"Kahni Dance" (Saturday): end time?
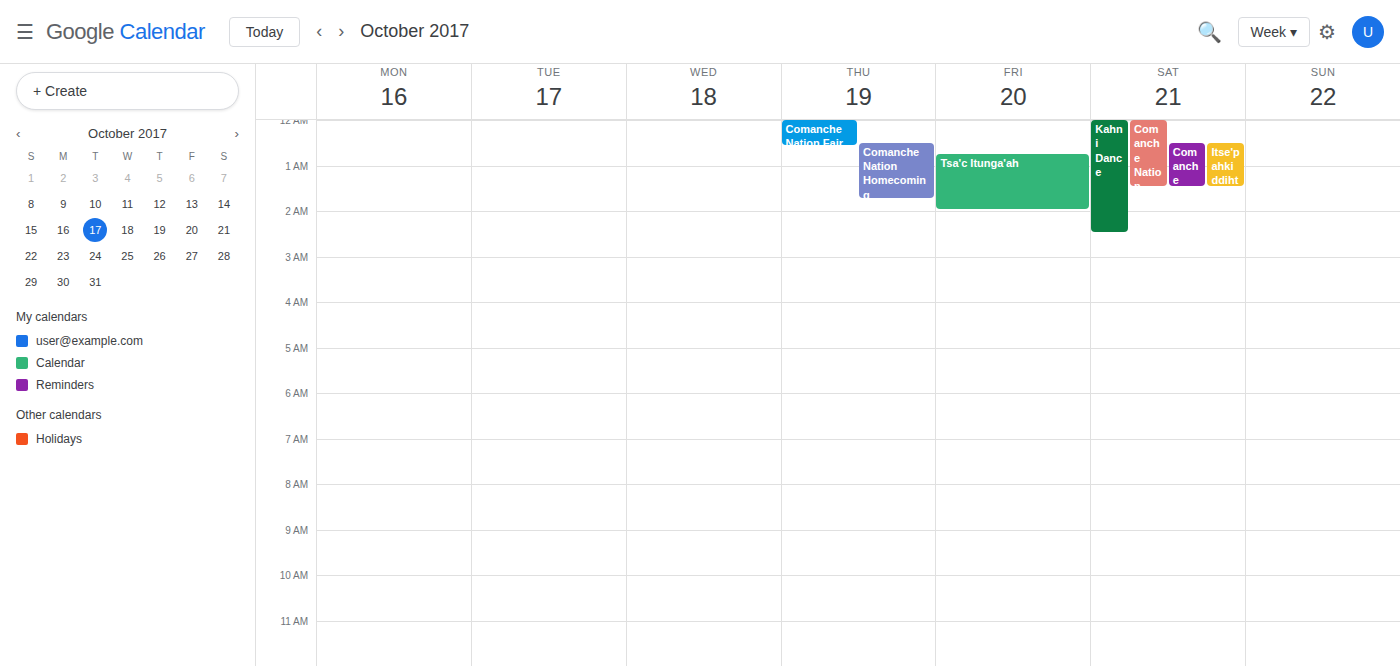
2:30 AM